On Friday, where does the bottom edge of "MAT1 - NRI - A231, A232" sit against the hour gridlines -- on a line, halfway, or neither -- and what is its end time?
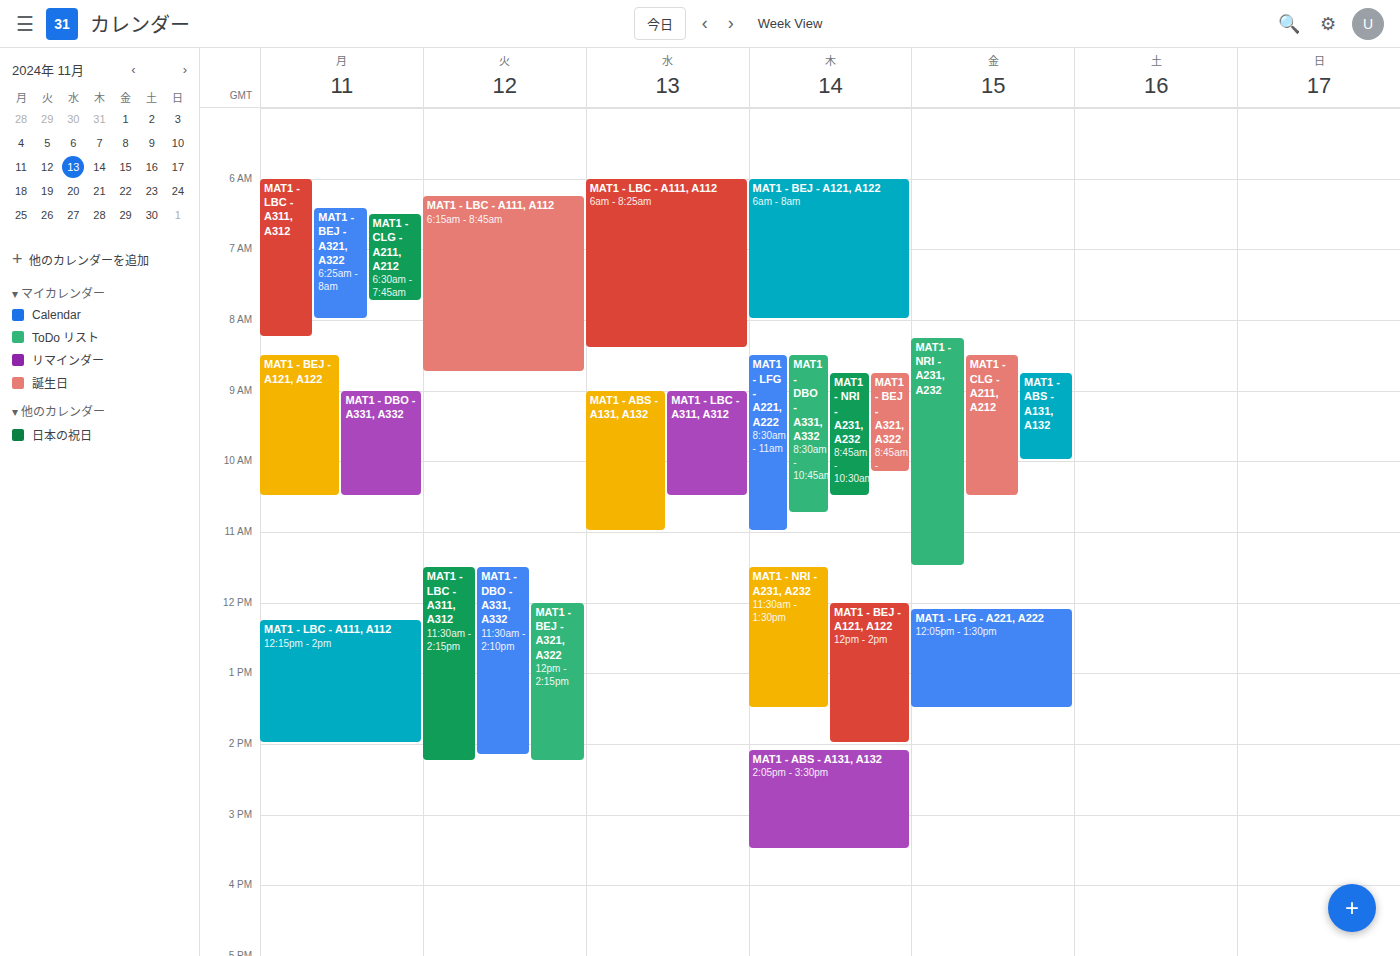
11:30 AM -- halfway between the 11 AM and 12 PM lines.